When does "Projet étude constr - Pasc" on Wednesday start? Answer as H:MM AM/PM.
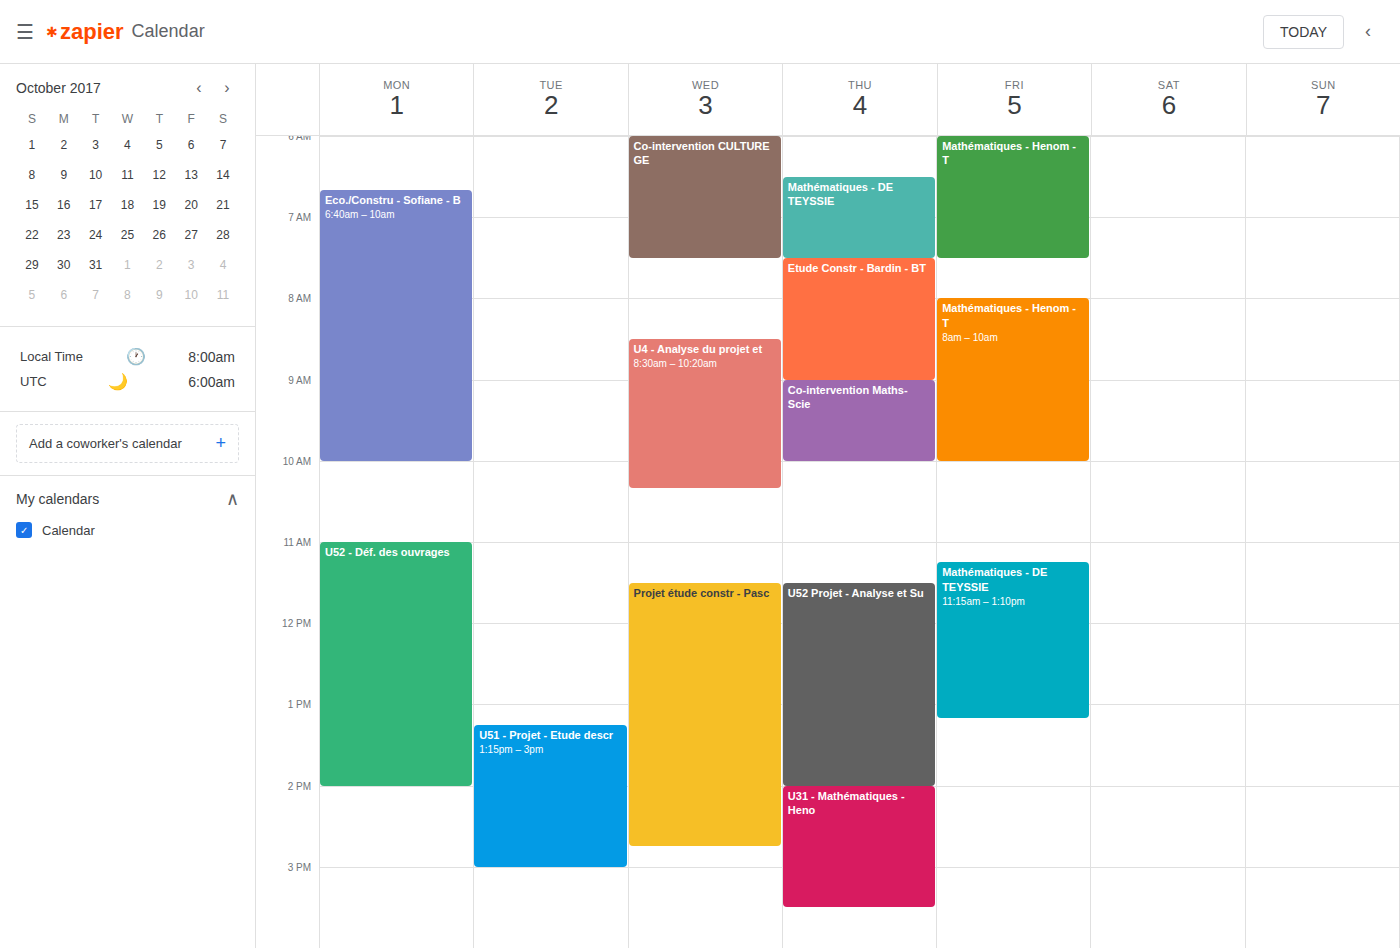
11:30 AM